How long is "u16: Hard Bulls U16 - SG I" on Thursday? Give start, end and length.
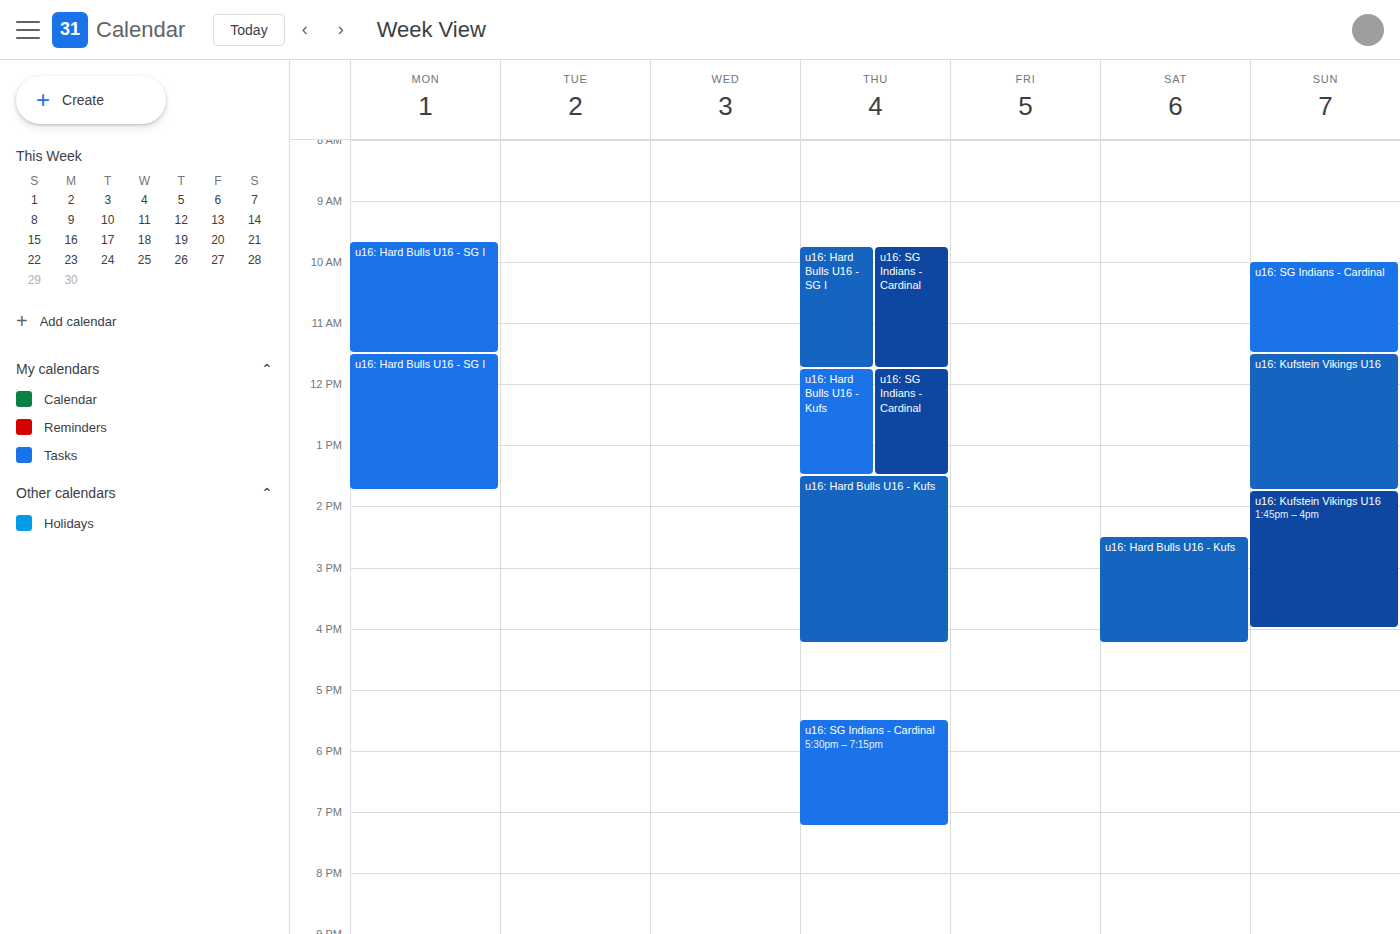
9:45 AM to 11:45 AM, 2 hours